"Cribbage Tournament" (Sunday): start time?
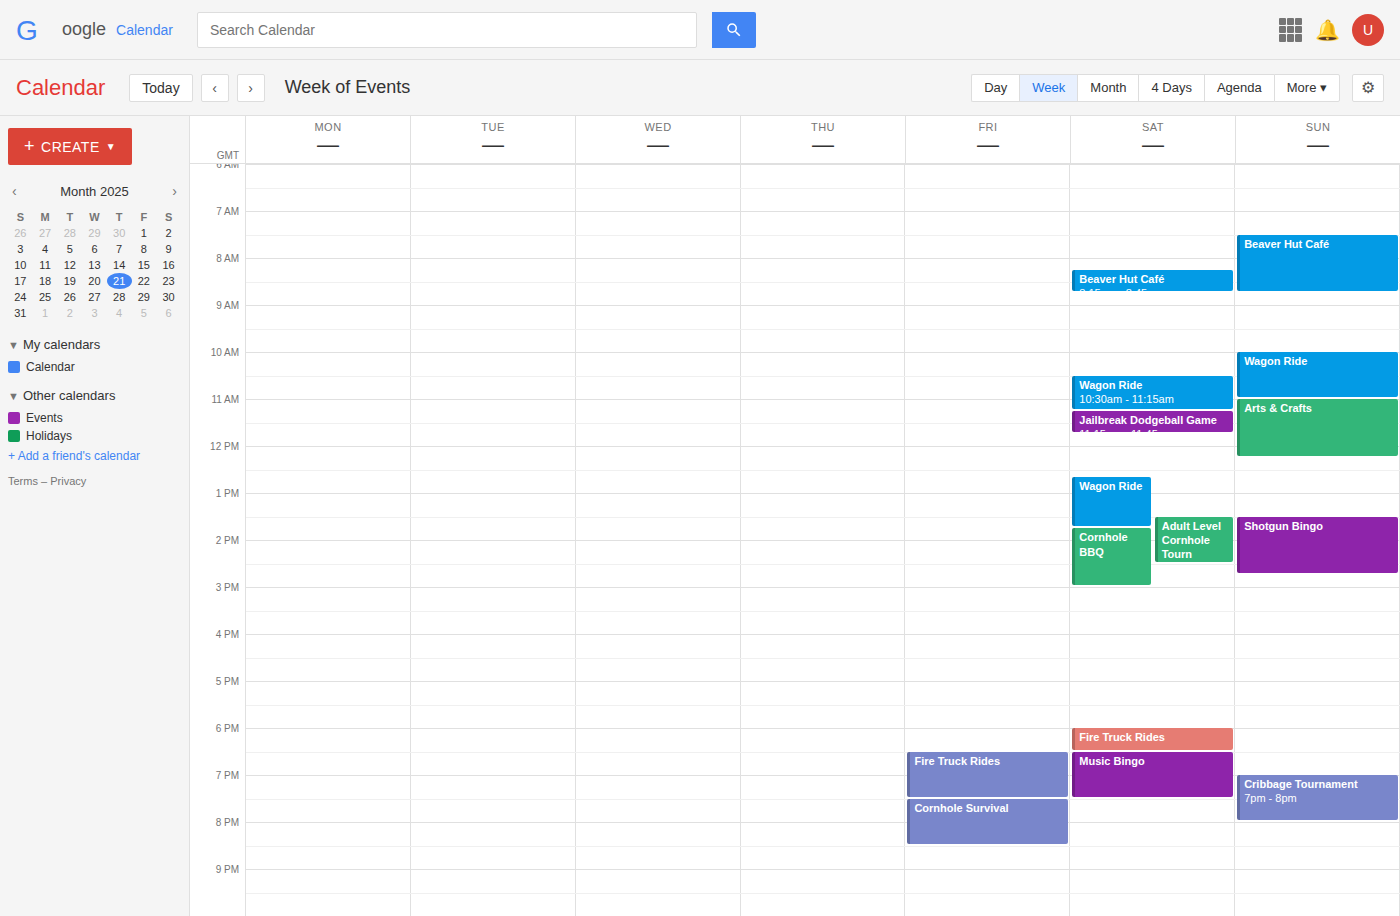
7:00 PM